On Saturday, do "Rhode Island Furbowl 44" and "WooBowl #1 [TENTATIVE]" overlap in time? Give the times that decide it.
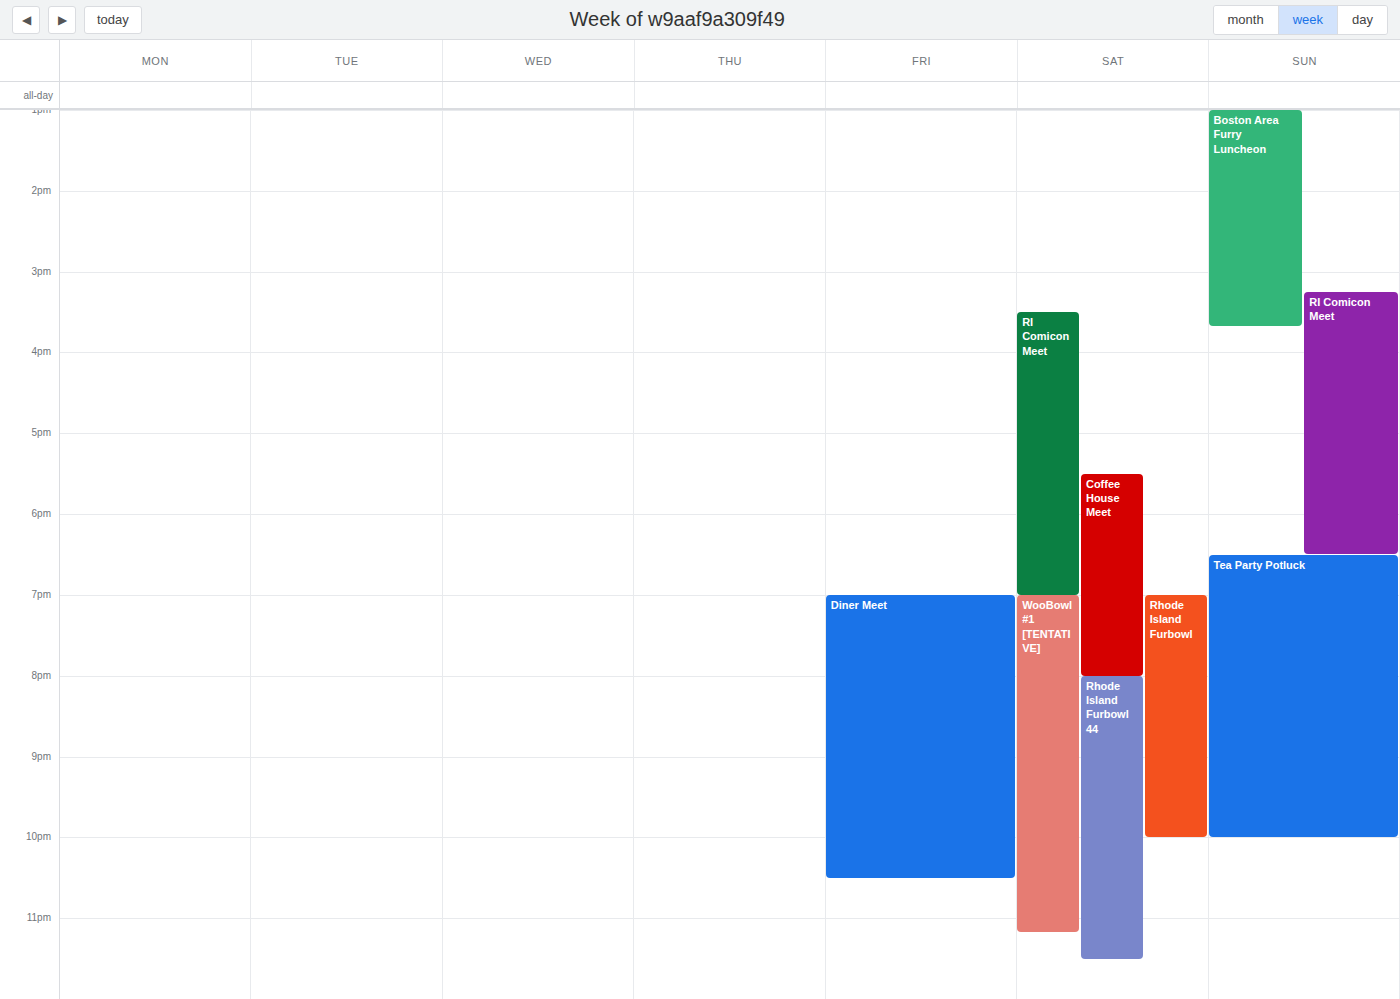
"Rhode Island Furbowl 44" starts at 8:00 PM, before "WooBowl #1 [TENTATIVE]" ends at 11:10 PM -- they overlap.